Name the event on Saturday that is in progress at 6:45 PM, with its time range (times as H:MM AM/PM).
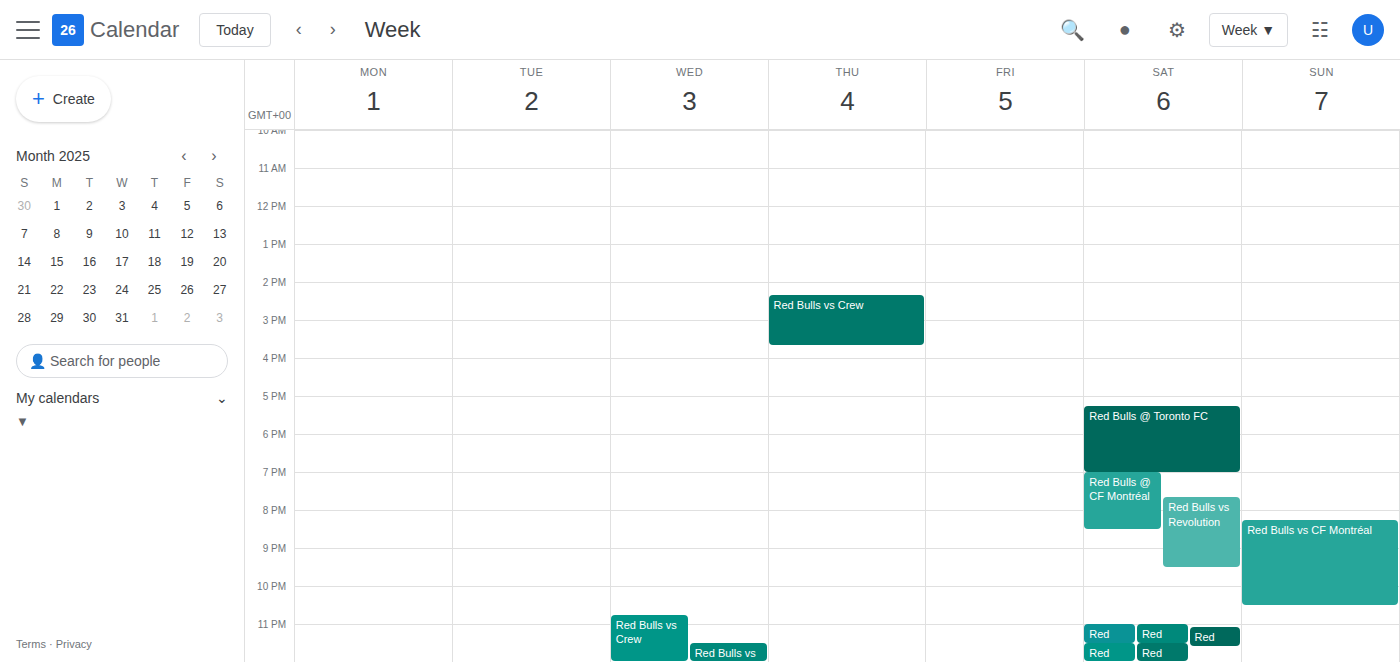
"Red Bulls @ Toronto FC", 5:15 PM to 7:00 PM